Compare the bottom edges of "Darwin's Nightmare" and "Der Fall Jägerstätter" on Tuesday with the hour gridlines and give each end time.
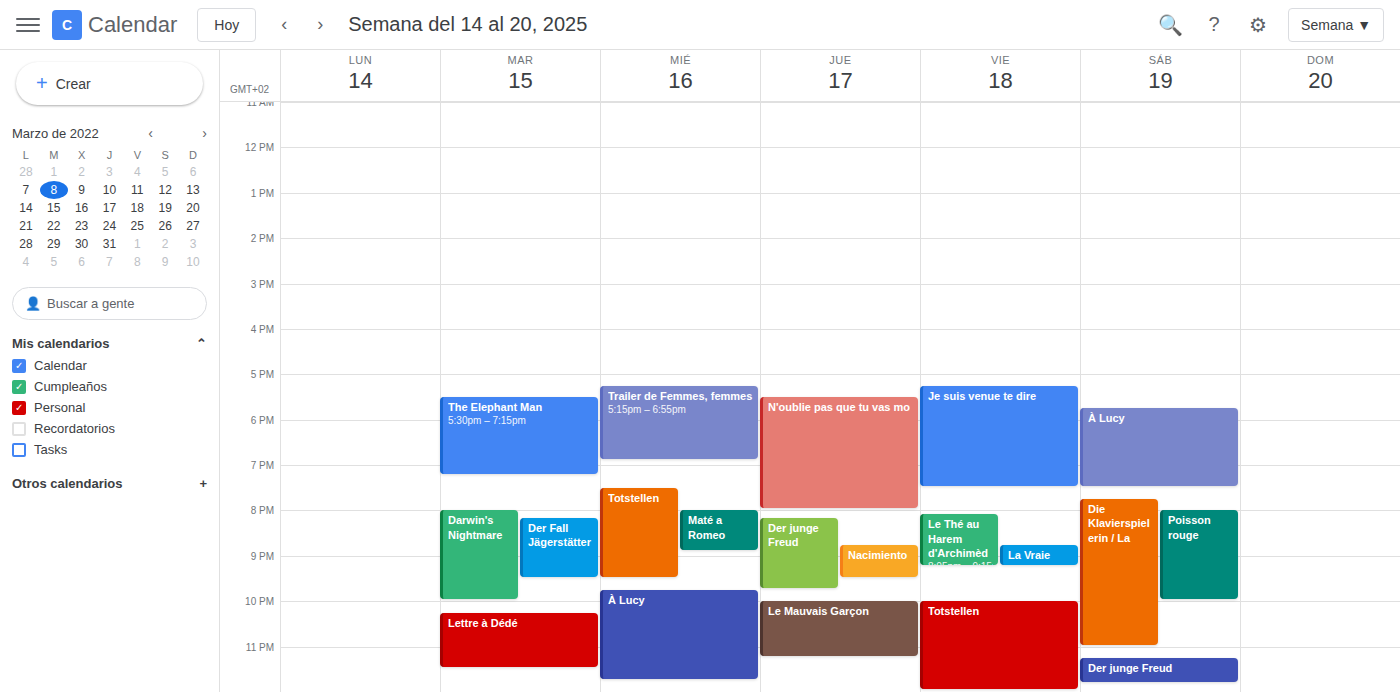
"Darwin's Nightmare": 10:00 PM, exactly on the 10 PM line. "Der Fall Jägerstätter": 9:30 PM, halfway between the 9 PM and 10 PM lines.